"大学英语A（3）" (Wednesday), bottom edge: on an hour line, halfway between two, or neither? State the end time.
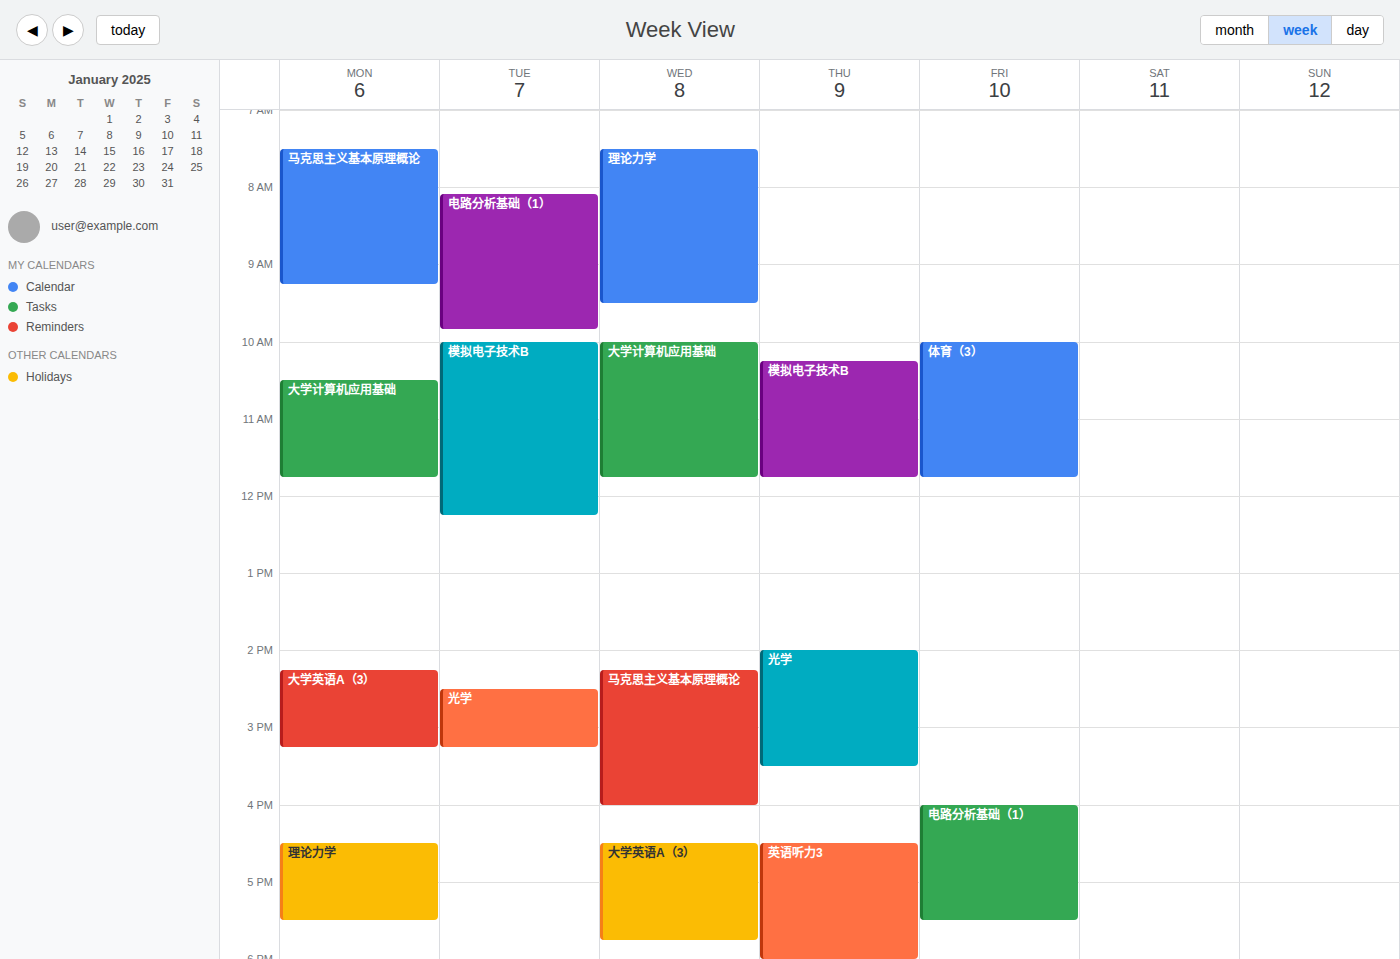
5:45 PM -- neither: three quarters of the way from the 5 PM line to the 6 PM line.